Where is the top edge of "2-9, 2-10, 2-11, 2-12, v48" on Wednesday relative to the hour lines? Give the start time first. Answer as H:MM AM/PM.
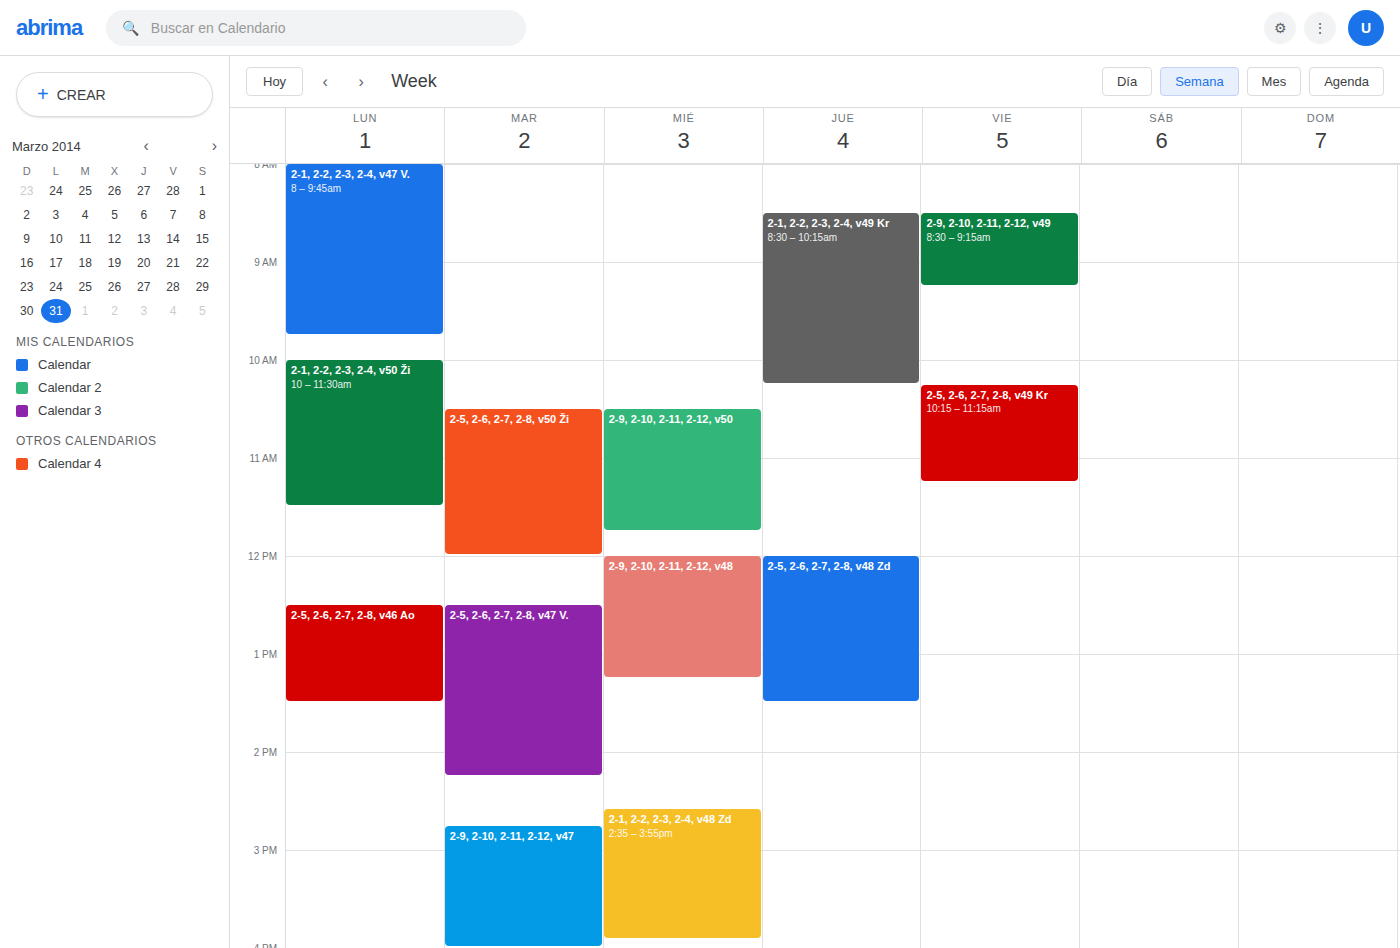
12:00 PM -- exactly on the 12 PM line.